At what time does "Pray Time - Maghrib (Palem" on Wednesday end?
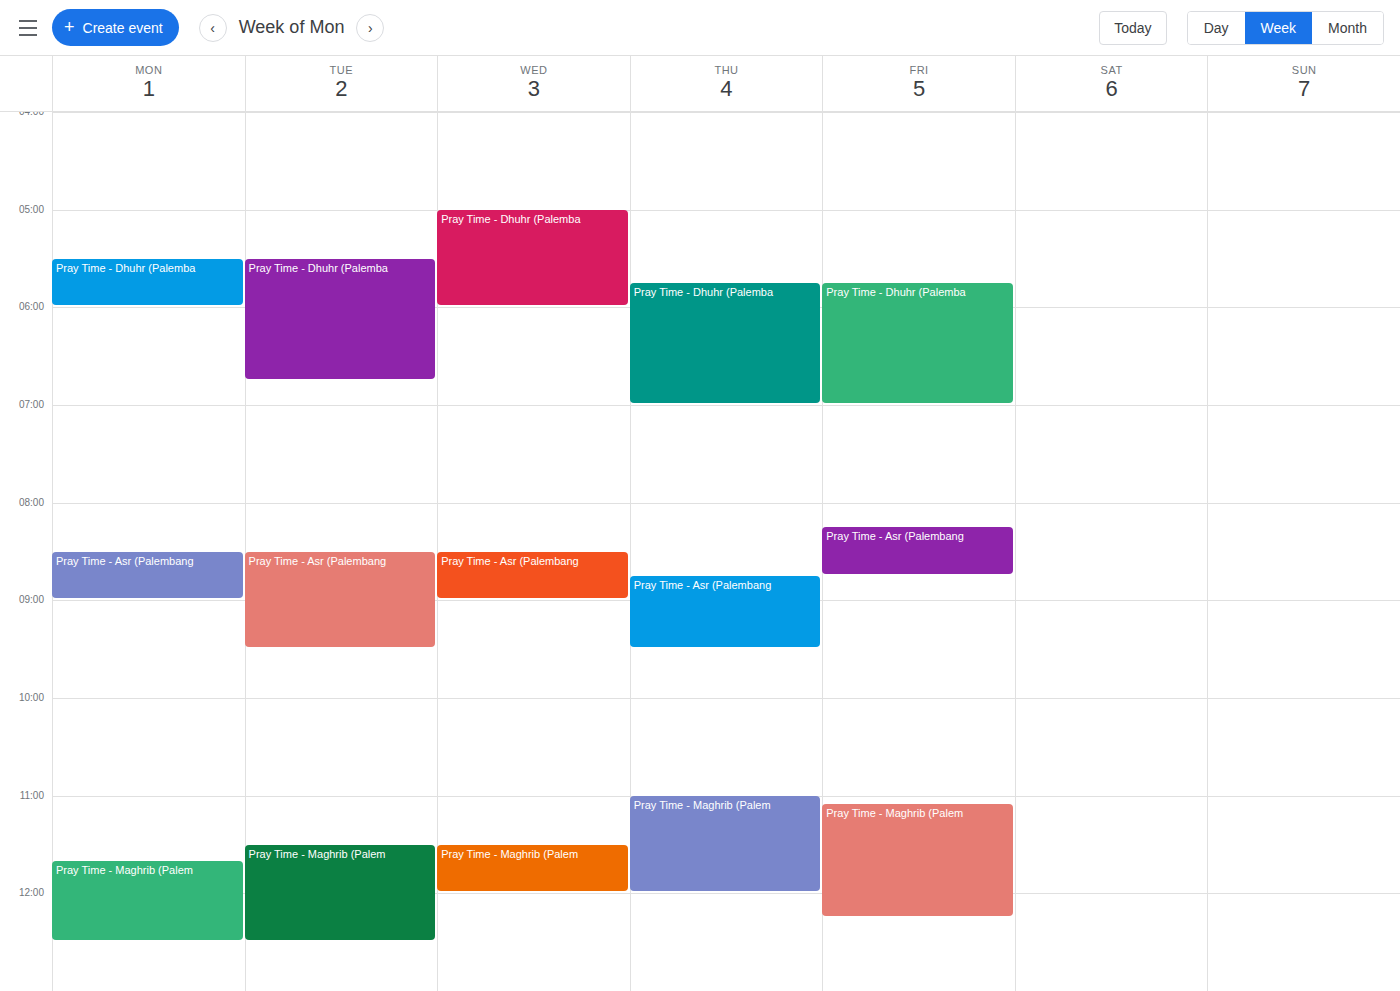
12:00 PM